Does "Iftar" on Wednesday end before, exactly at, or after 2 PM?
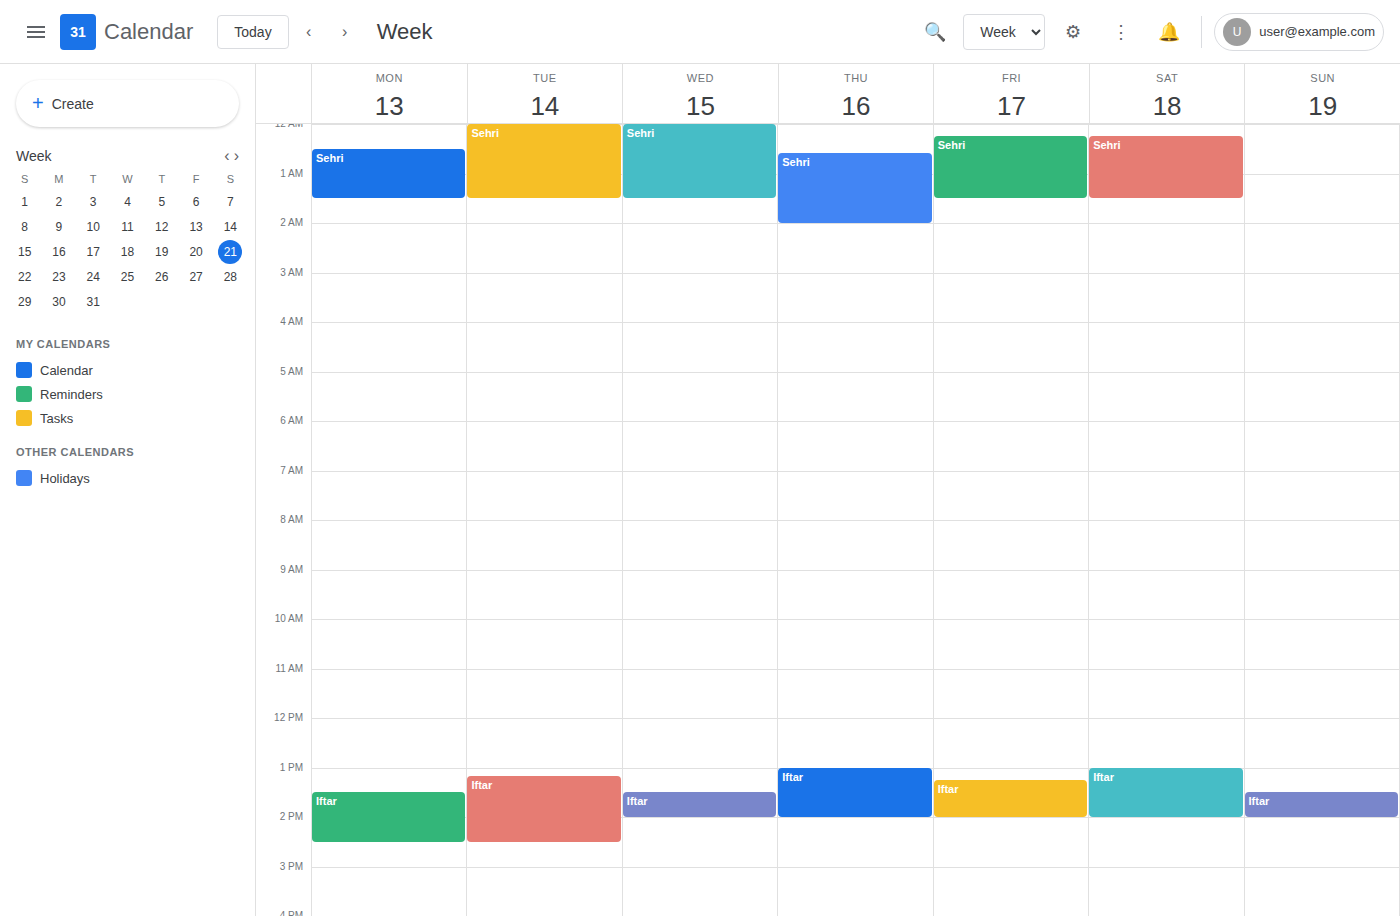
2:00 PM -- exactly at 2 PM, on the 2 PM line.